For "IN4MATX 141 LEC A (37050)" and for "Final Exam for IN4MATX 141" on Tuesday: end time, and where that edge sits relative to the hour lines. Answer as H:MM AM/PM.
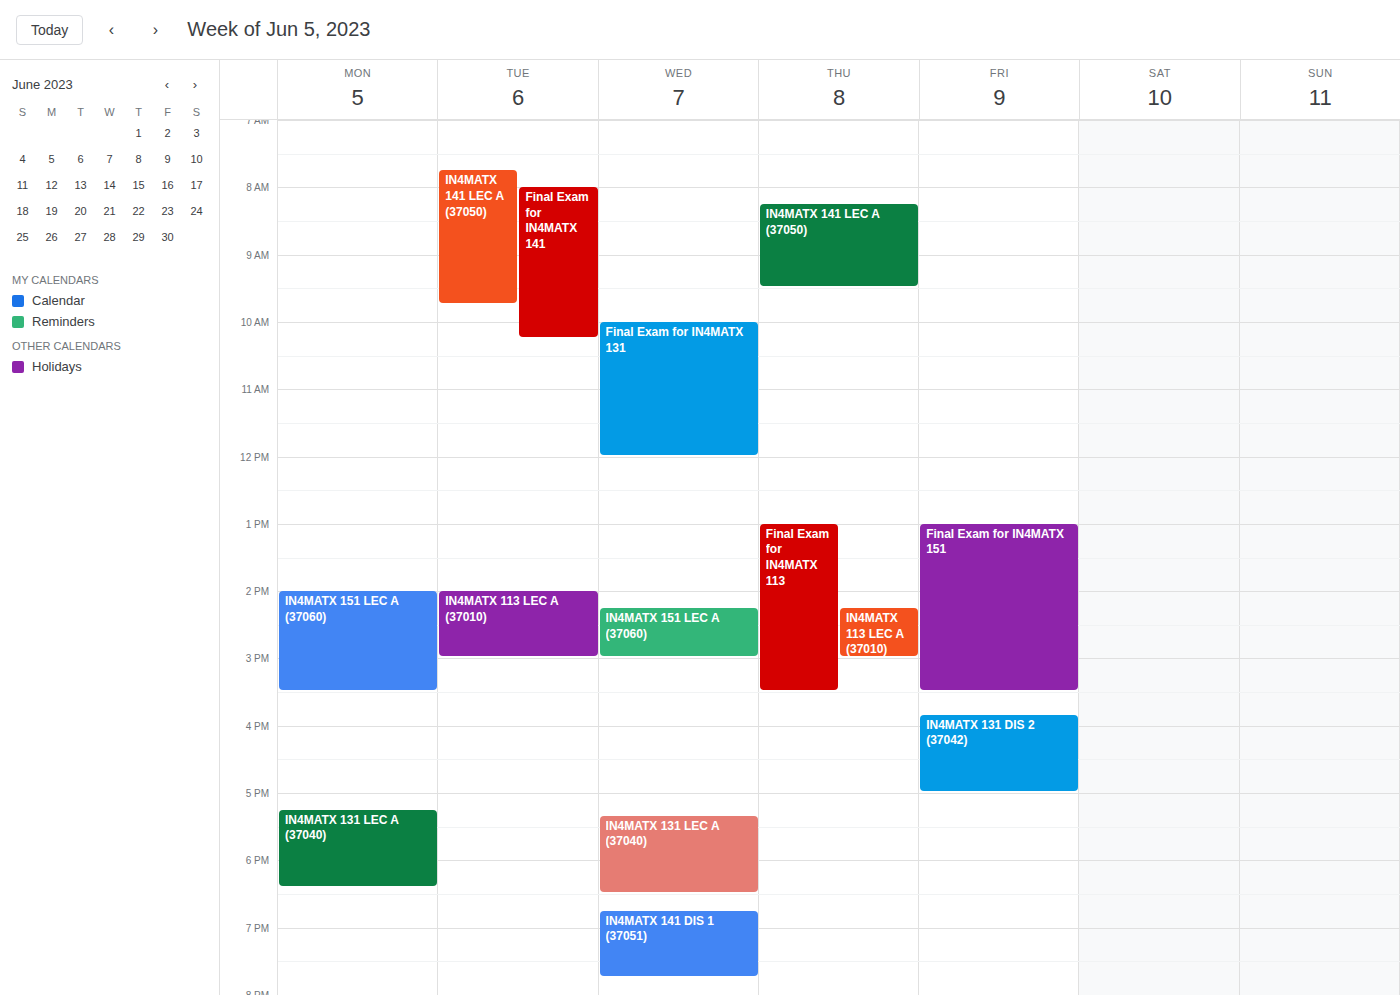
"IN4MATX 141 LEC A (37050)": 9:45 AM, neither: three quarters of the way from the 9 AM line to the 10 AM line. "Final Exam for IN4MATX 141": 10:15 AM, neither: a quarter of the way from the 10 AM line to the 11 AM line.